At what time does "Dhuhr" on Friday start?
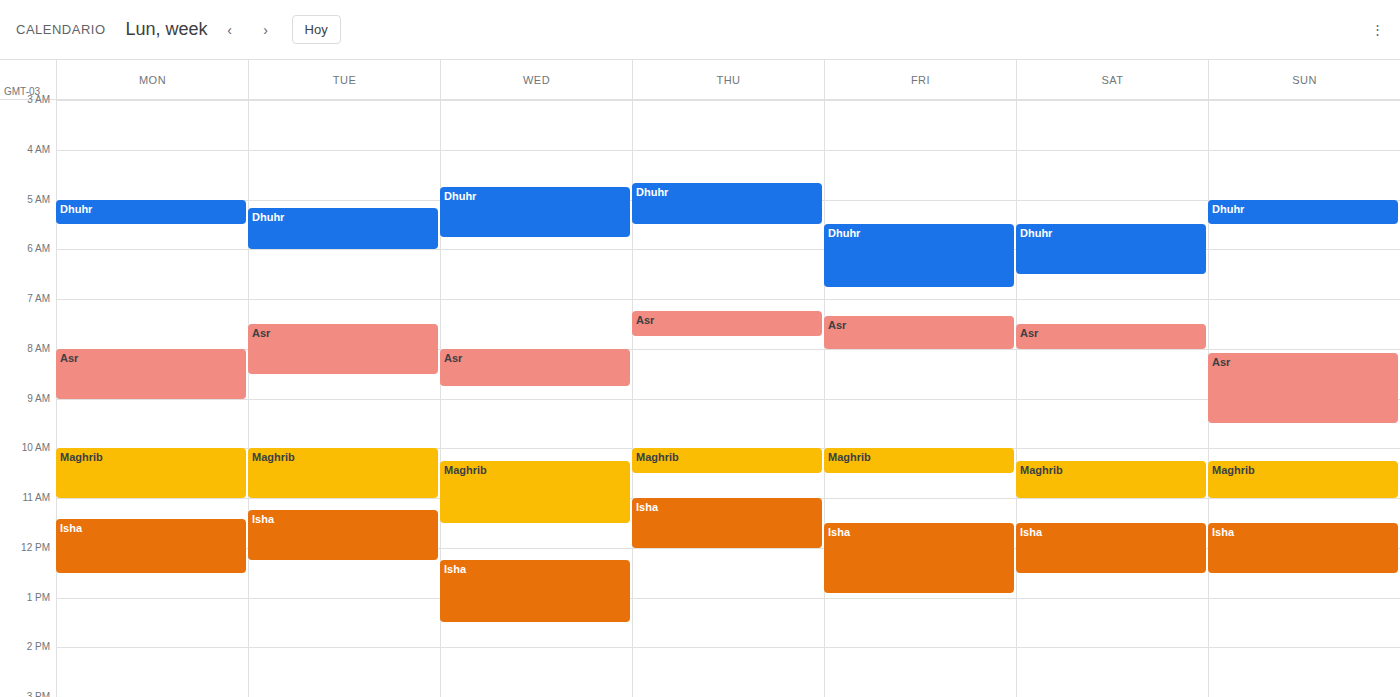
5:30 AM